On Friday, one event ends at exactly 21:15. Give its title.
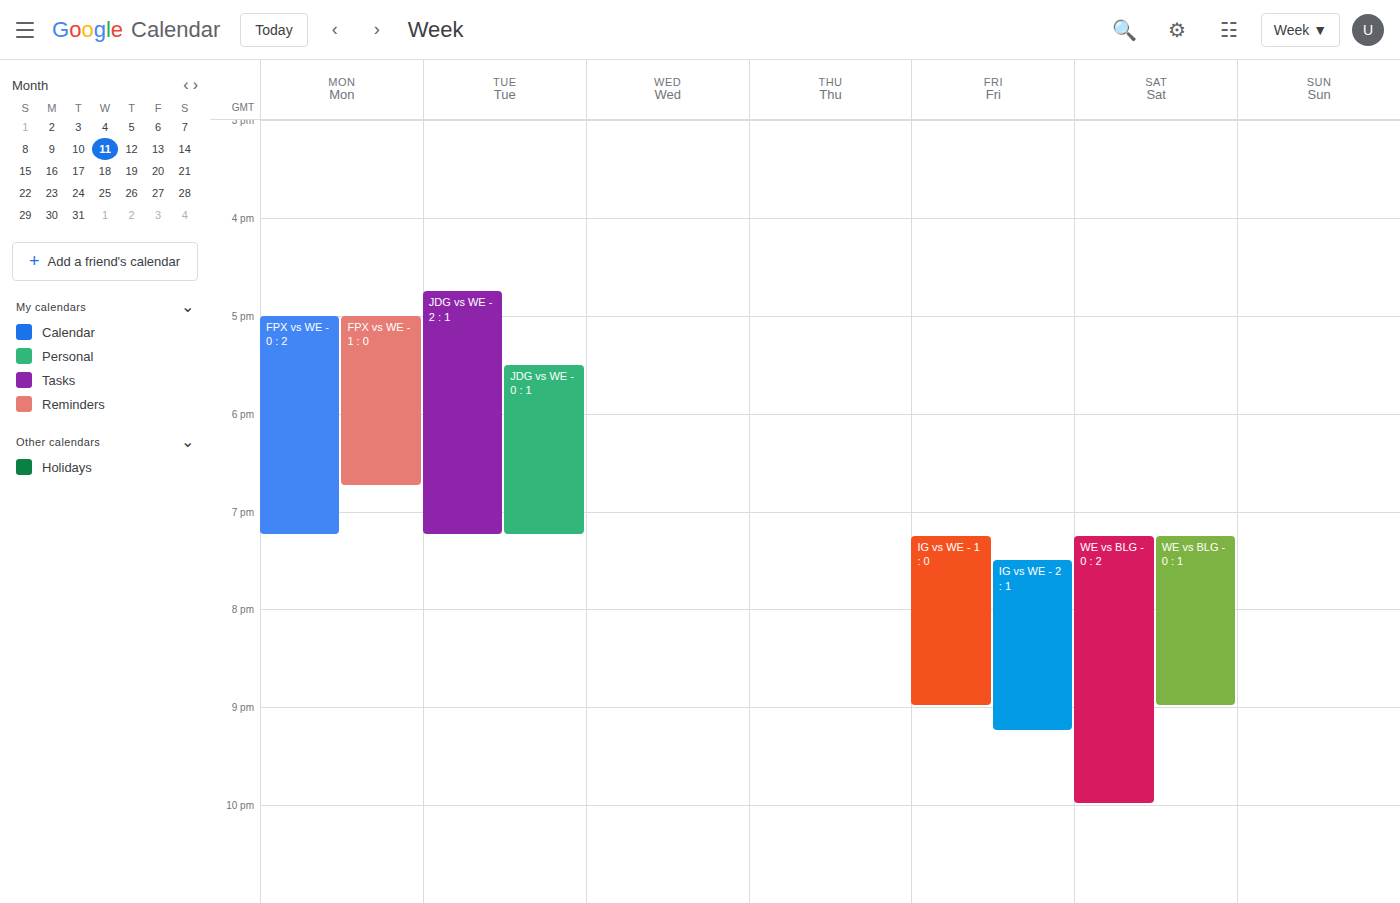
"IG vs WE - 2 : 1"